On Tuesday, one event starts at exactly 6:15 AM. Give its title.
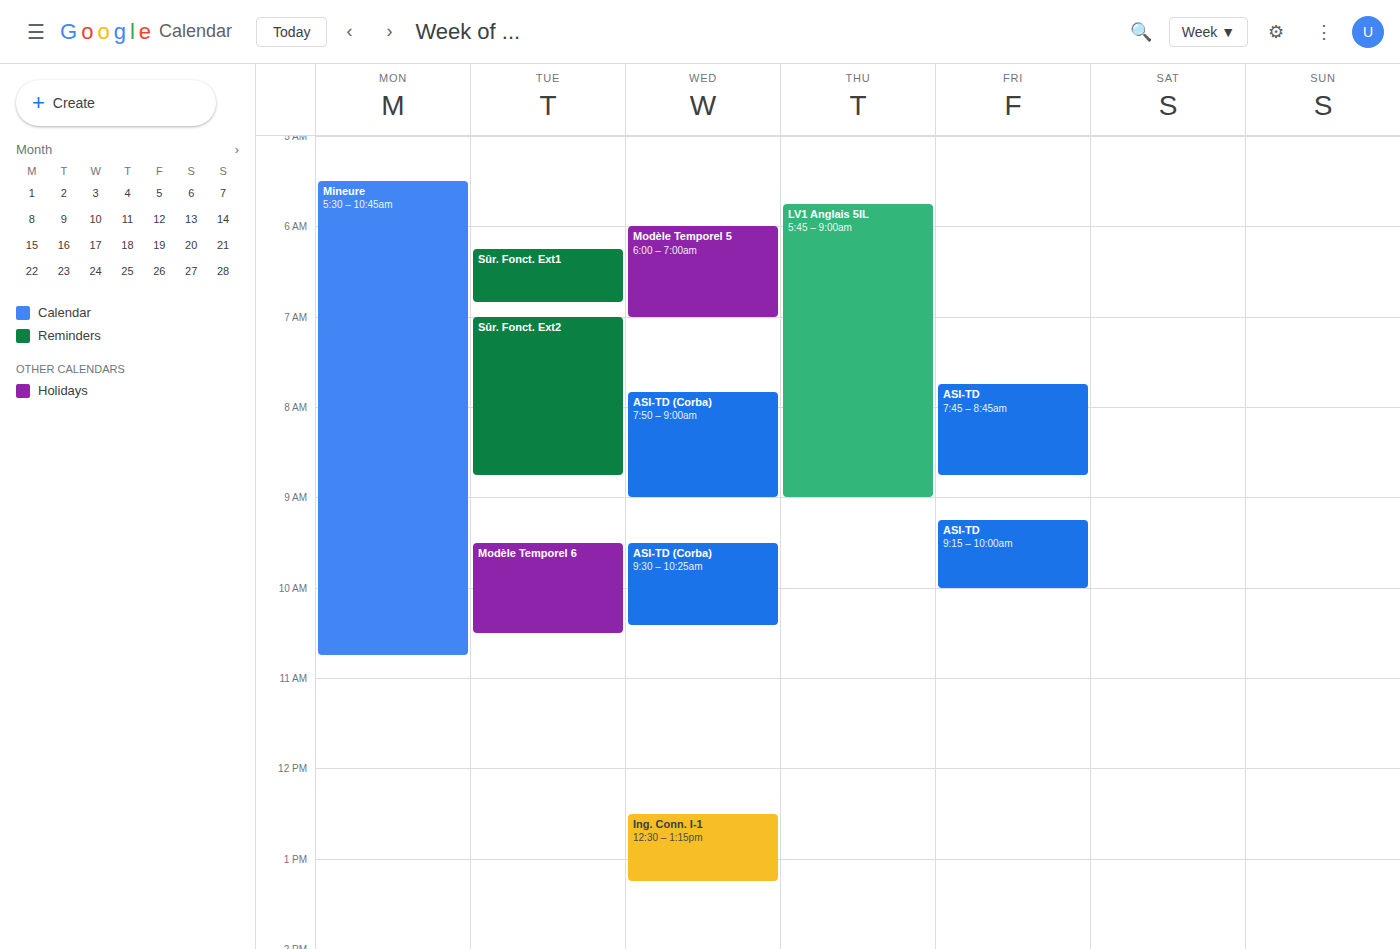
"Sûr. Fonct. Ext1"